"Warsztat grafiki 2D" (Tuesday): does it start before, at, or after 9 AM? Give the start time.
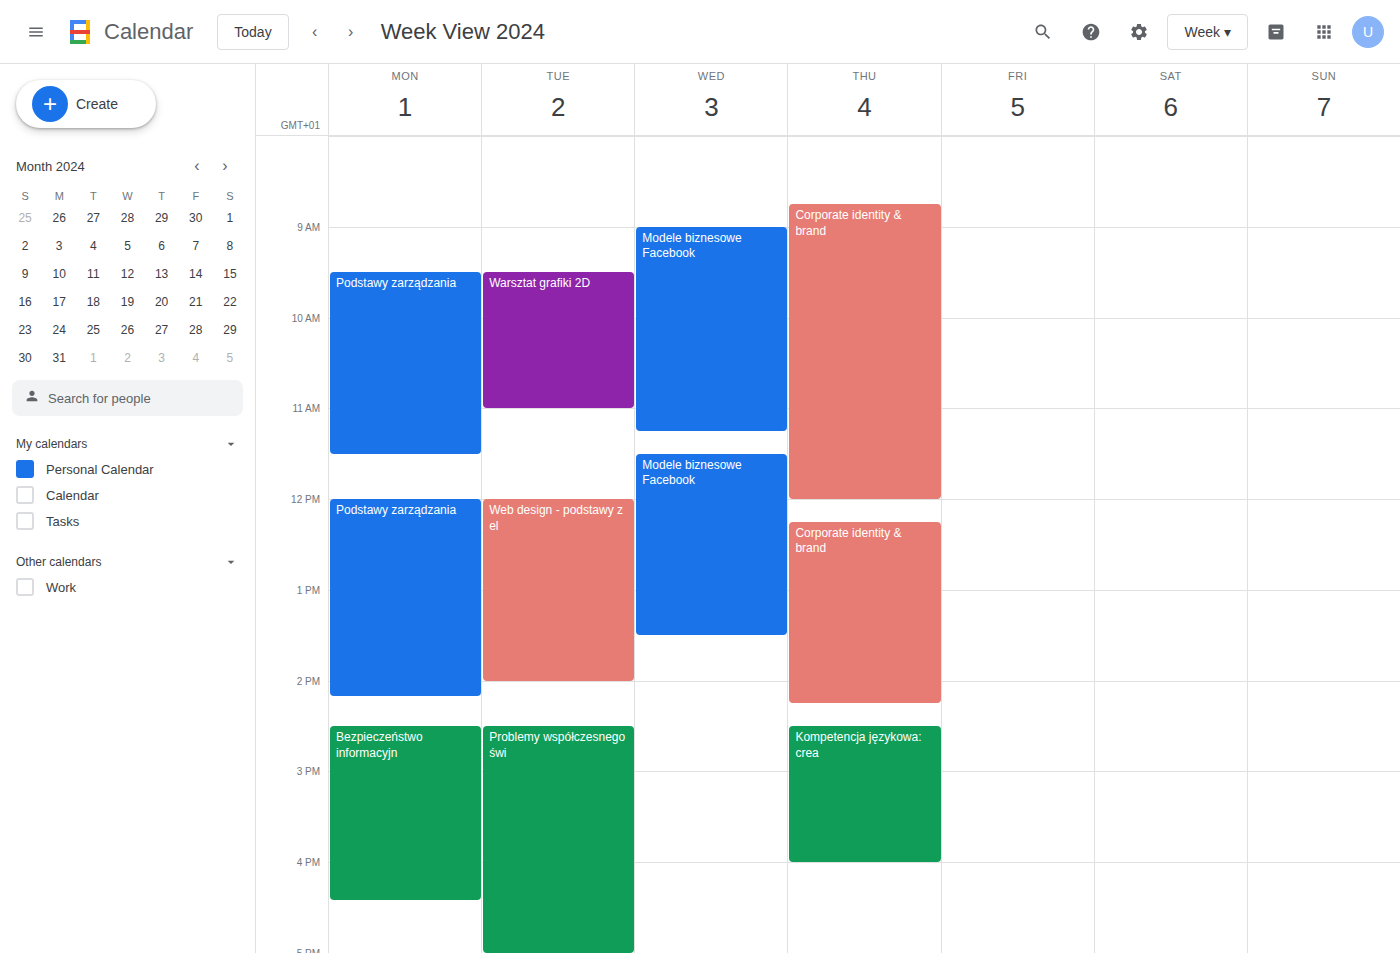
9:30 AM -- after 9 AM, 30 minutes below the 9 AM line.